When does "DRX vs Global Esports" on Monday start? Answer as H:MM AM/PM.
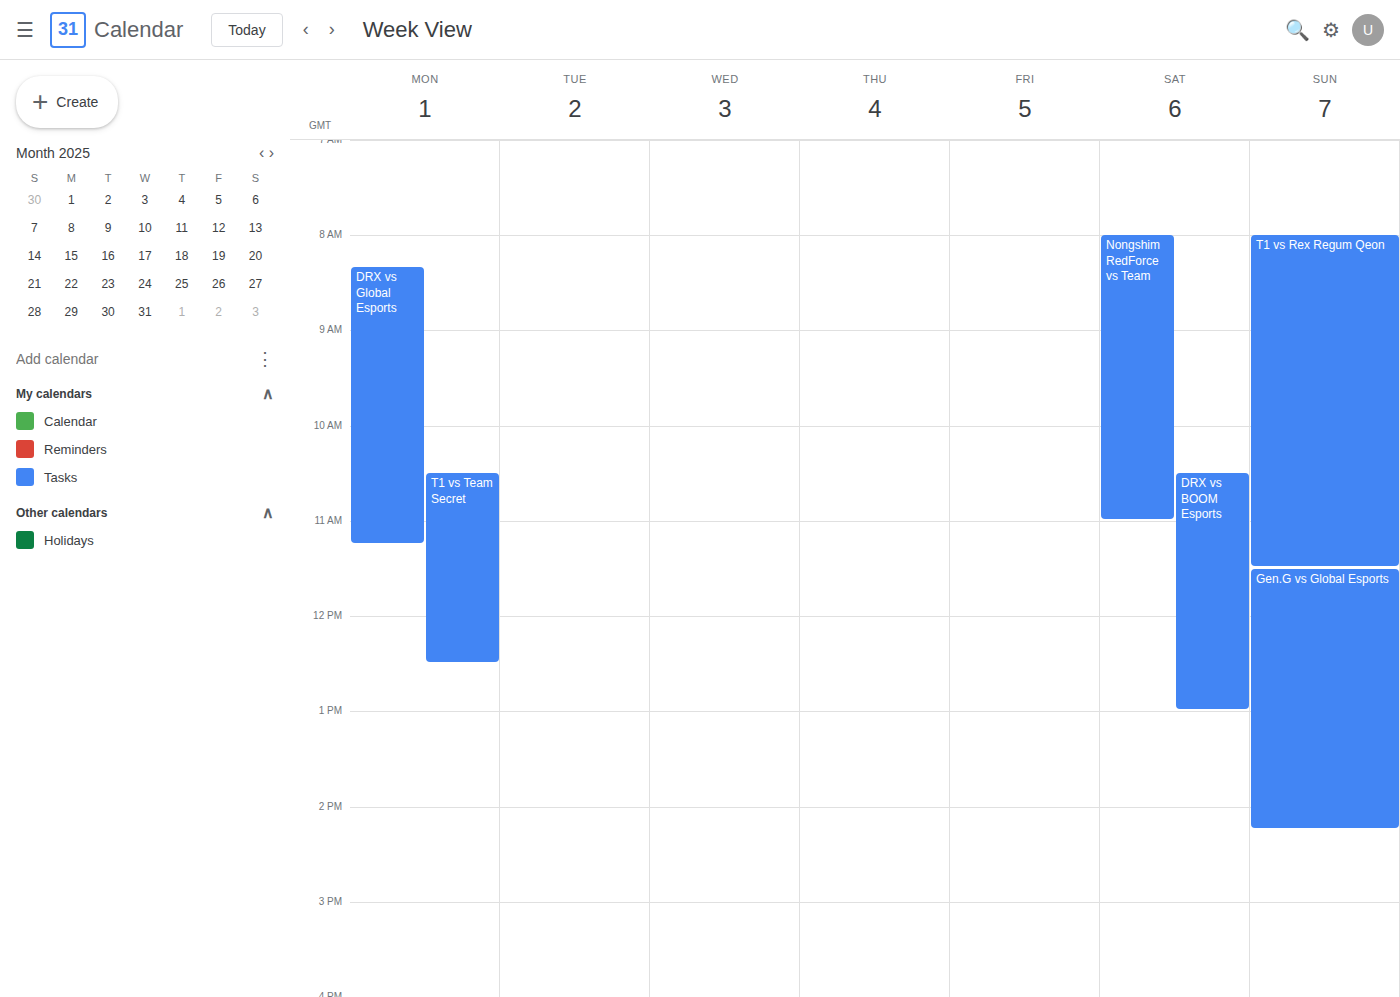
8:20 AM